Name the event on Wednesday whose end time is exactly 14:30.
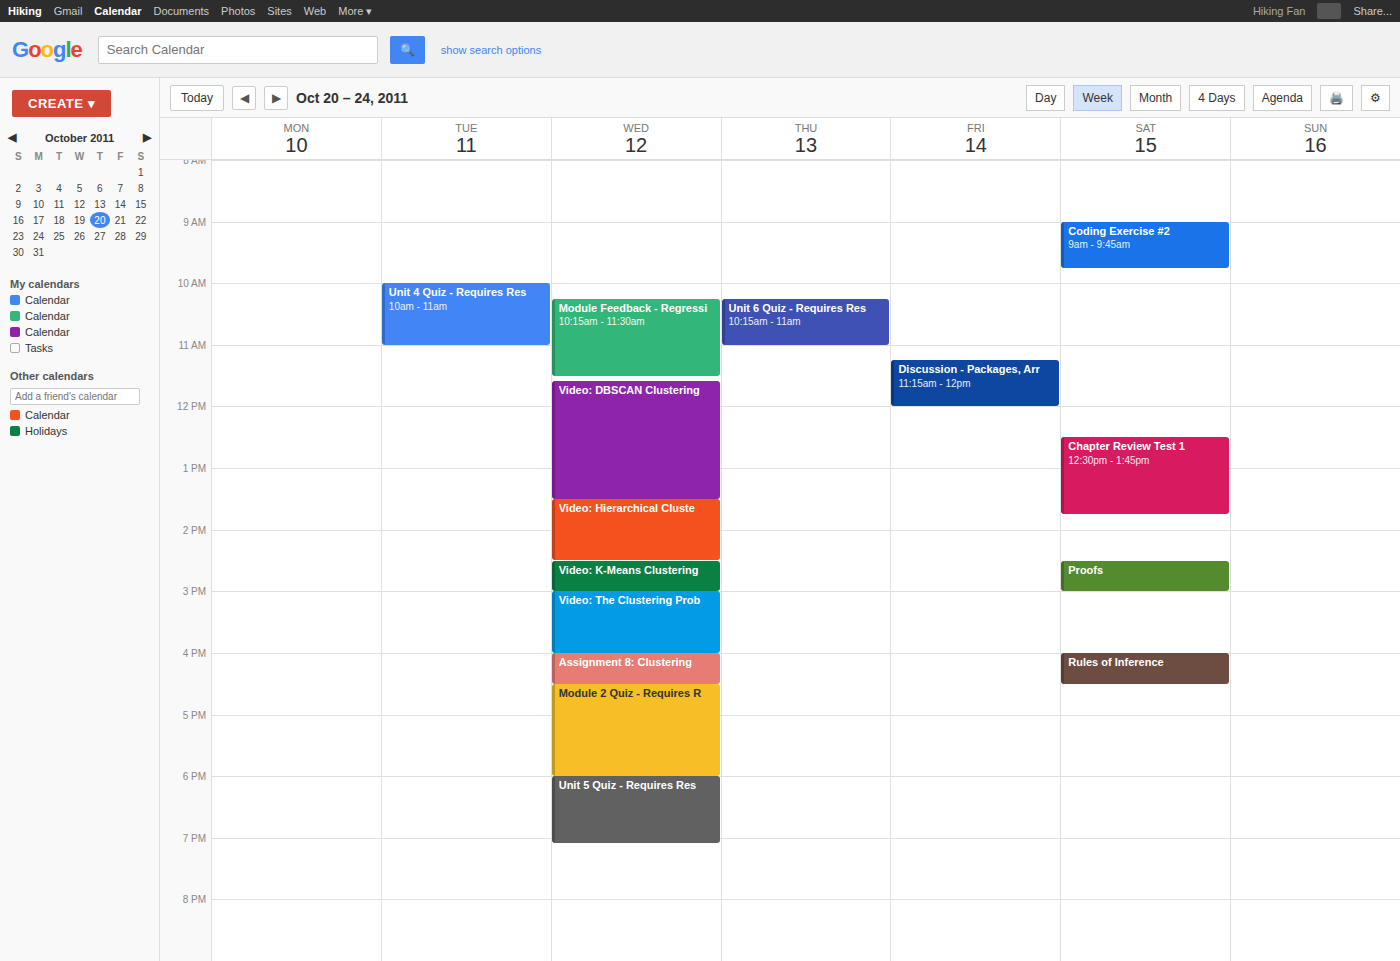
"Video: Hierarchical Cluste"